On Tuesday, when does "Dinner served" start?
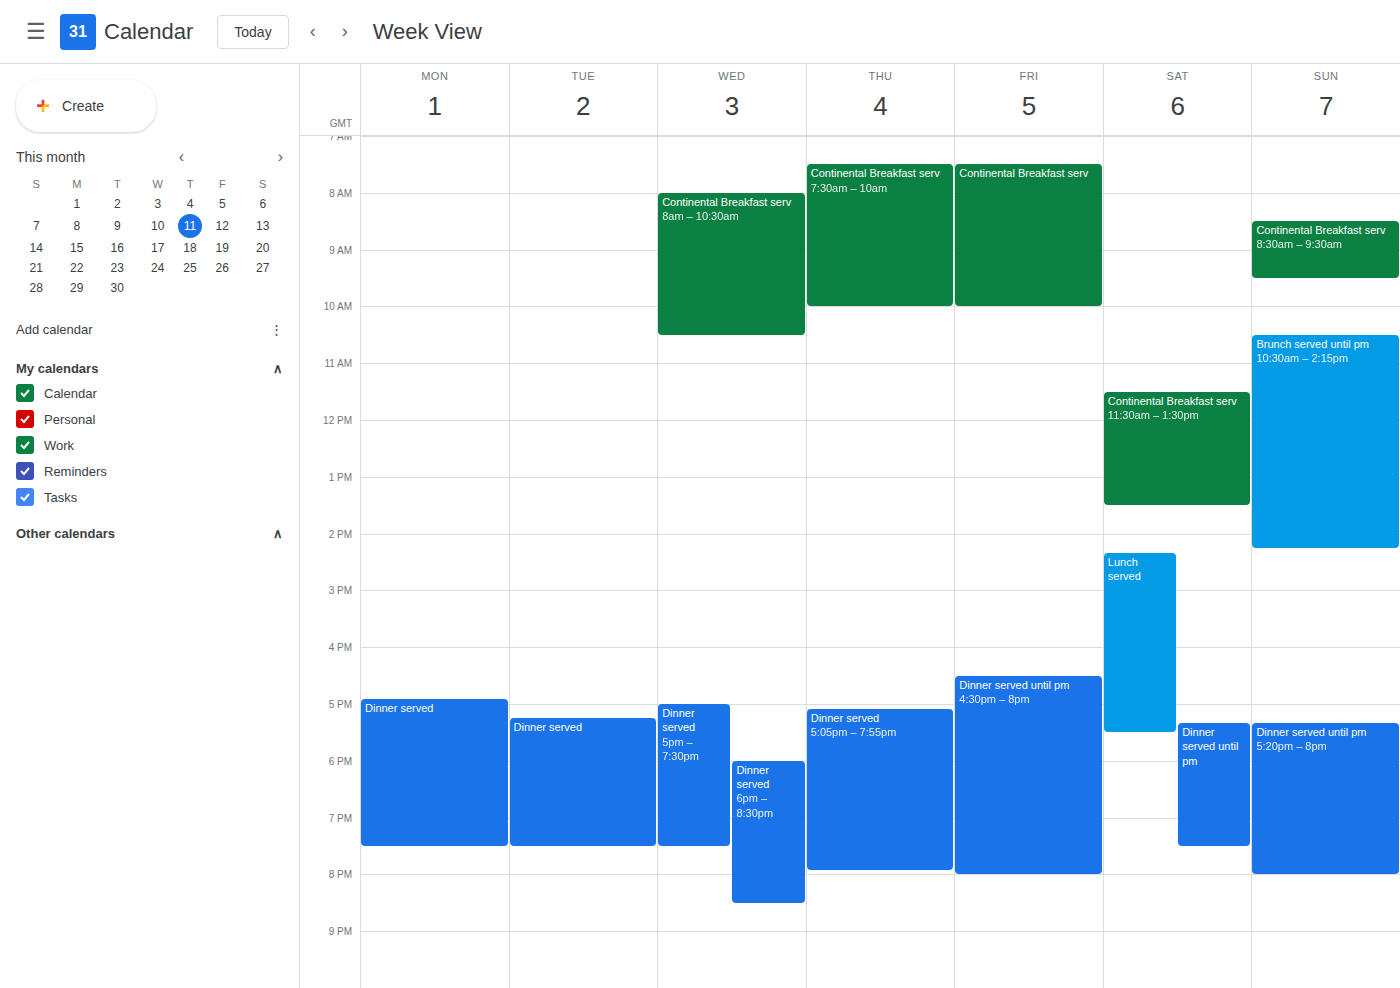
5:15 PM